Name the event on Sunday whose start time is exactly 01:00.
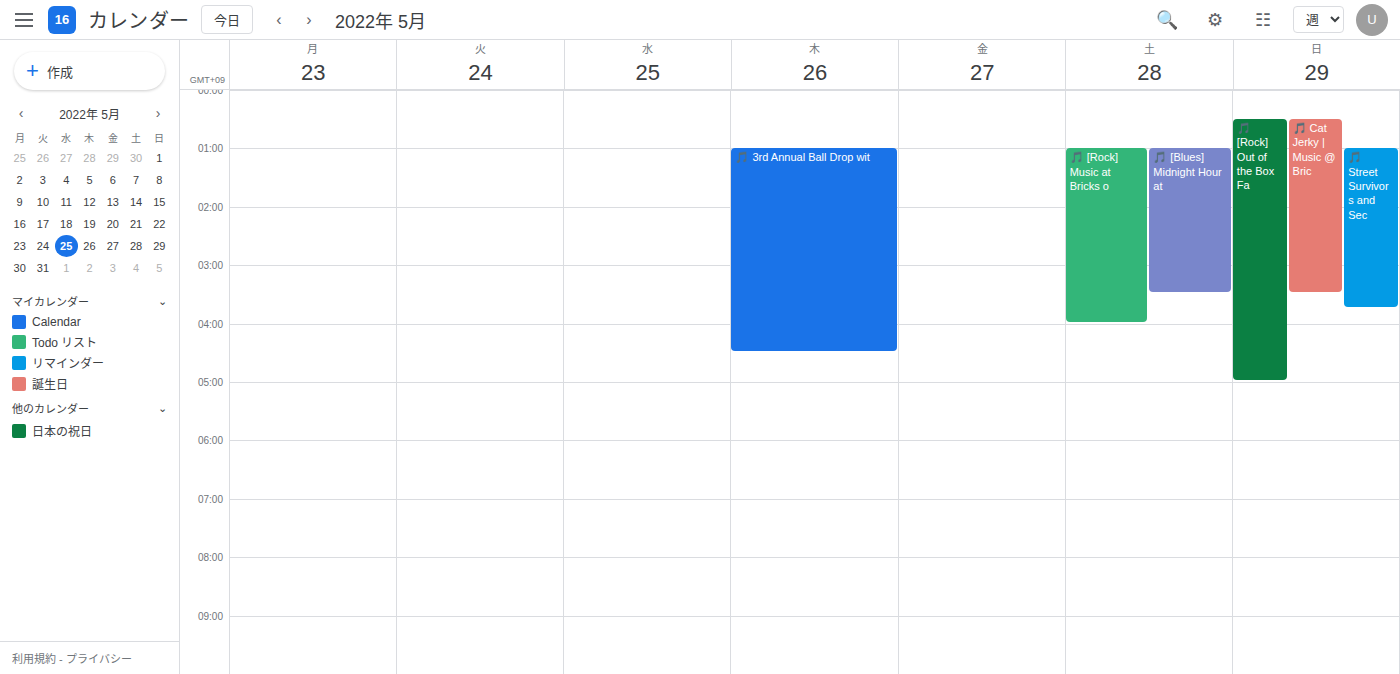
"🎵 Street Survivors and Sec"